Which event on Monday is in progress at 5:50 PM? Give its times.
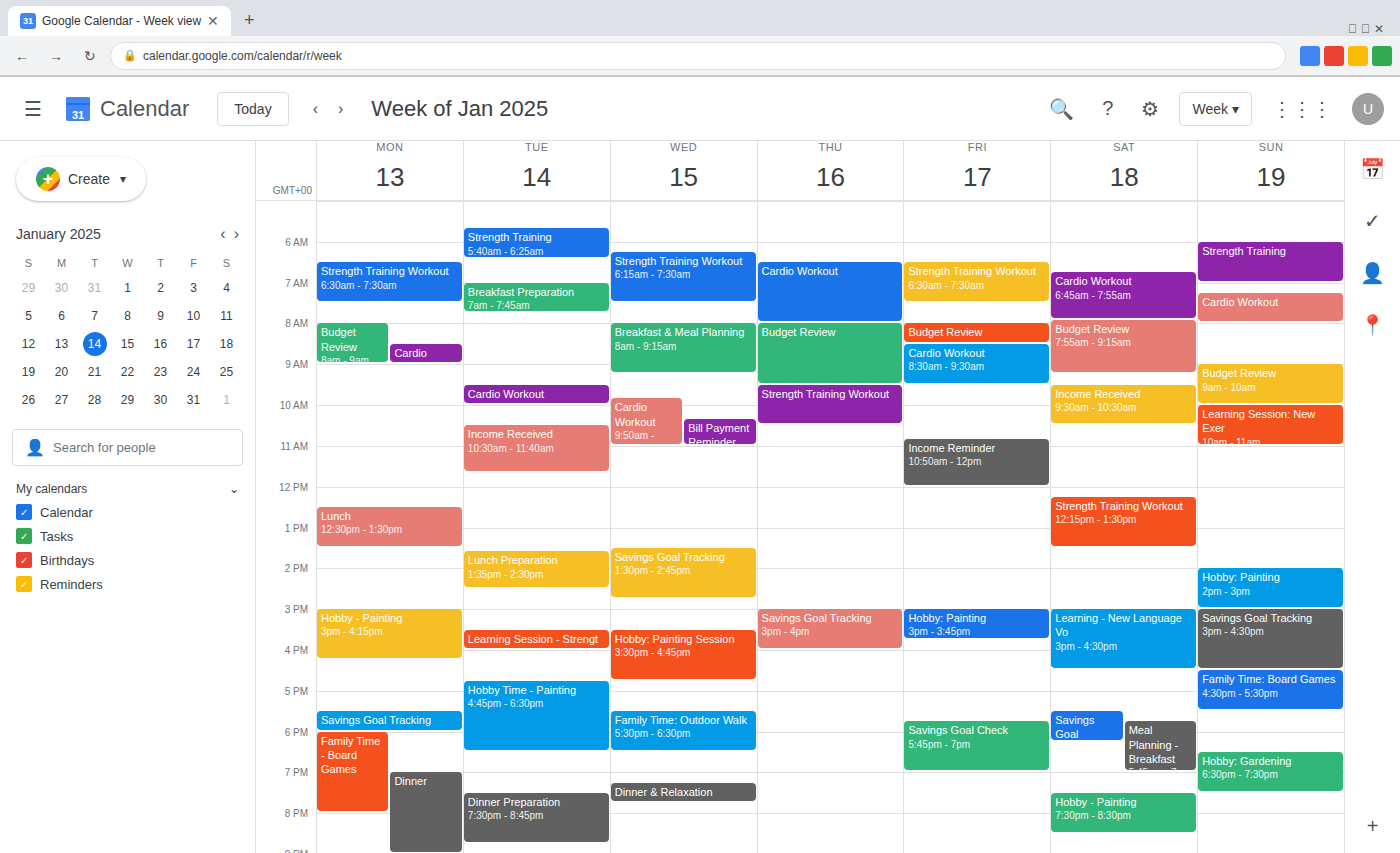
"Savings Goal Tracking", 5:30 PM to 6:00 PM